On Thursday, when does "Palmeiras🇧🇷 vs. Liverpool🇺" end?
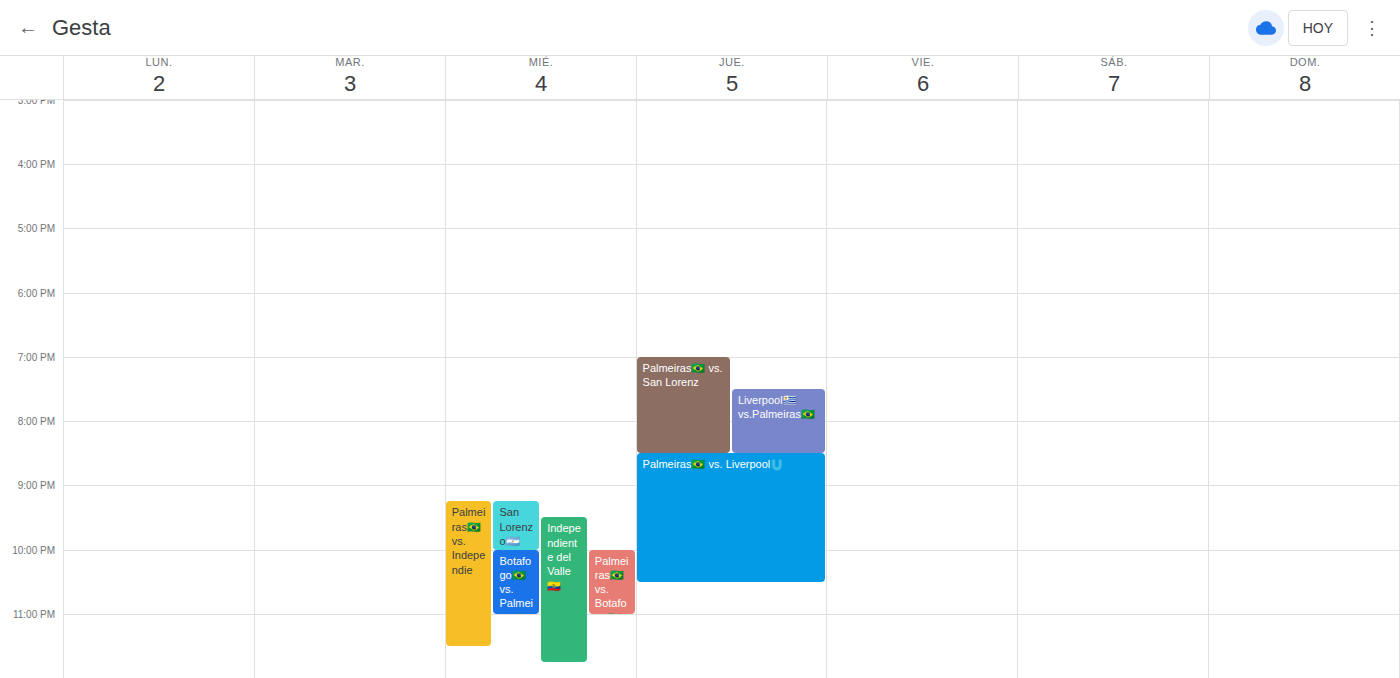
10:30 PM